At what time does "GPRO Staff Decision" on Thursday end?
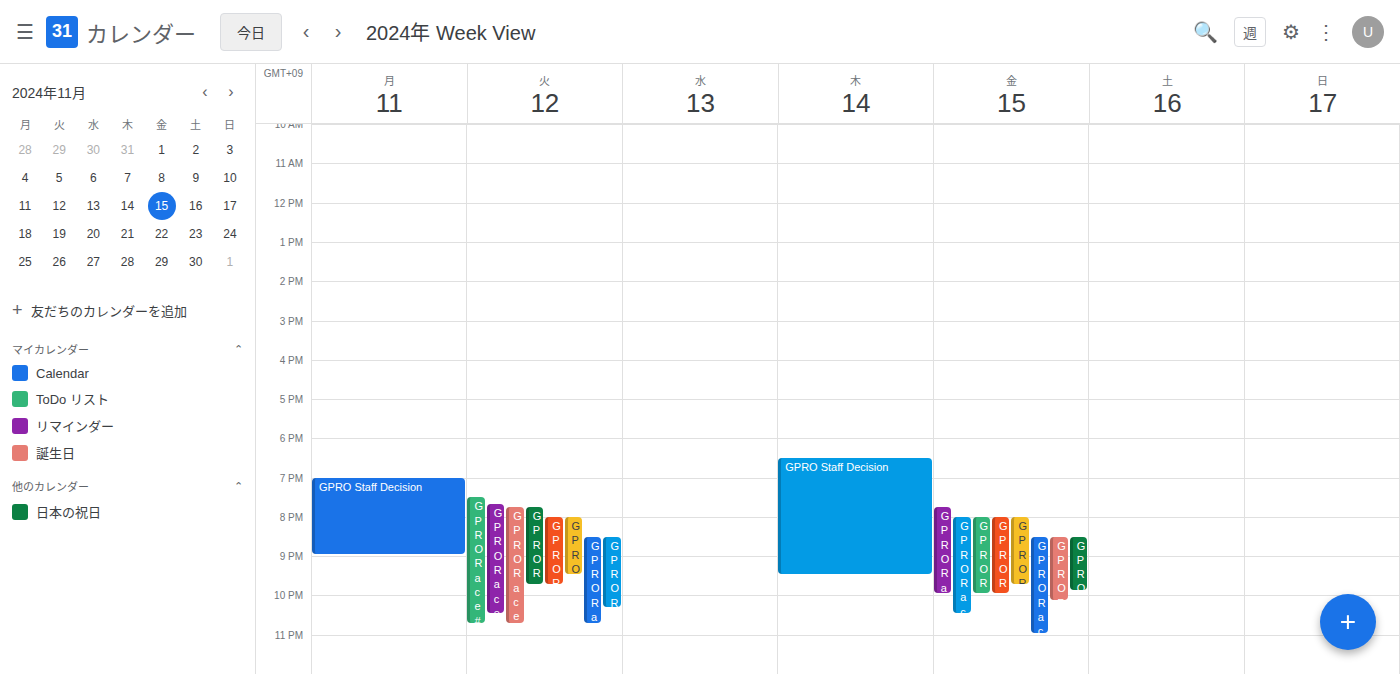
21:30